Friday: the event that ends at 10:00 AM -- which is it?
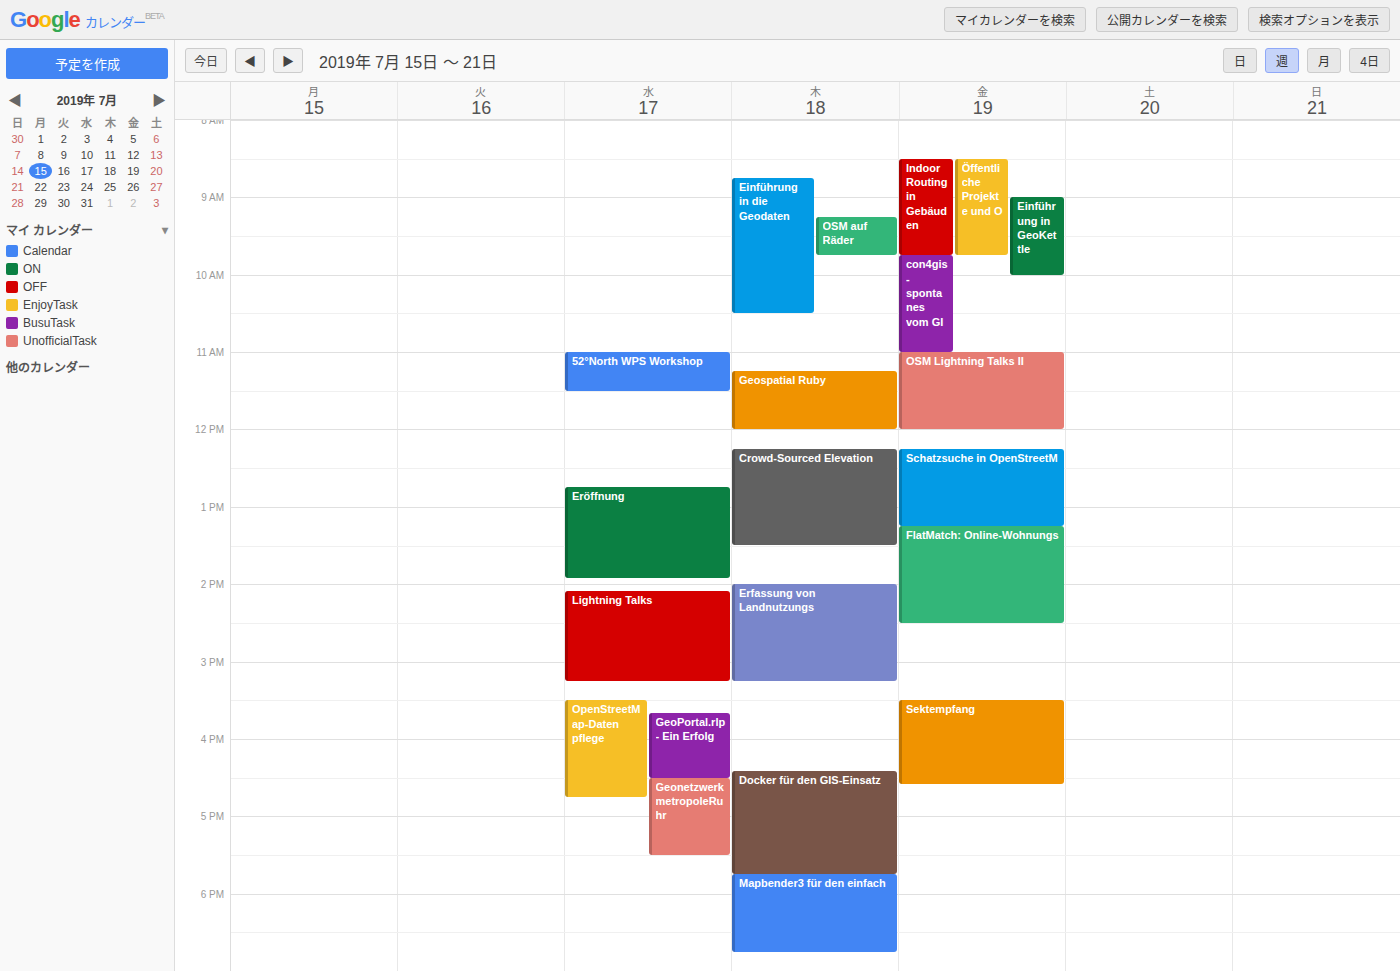
"Einführung in GeoKettle"